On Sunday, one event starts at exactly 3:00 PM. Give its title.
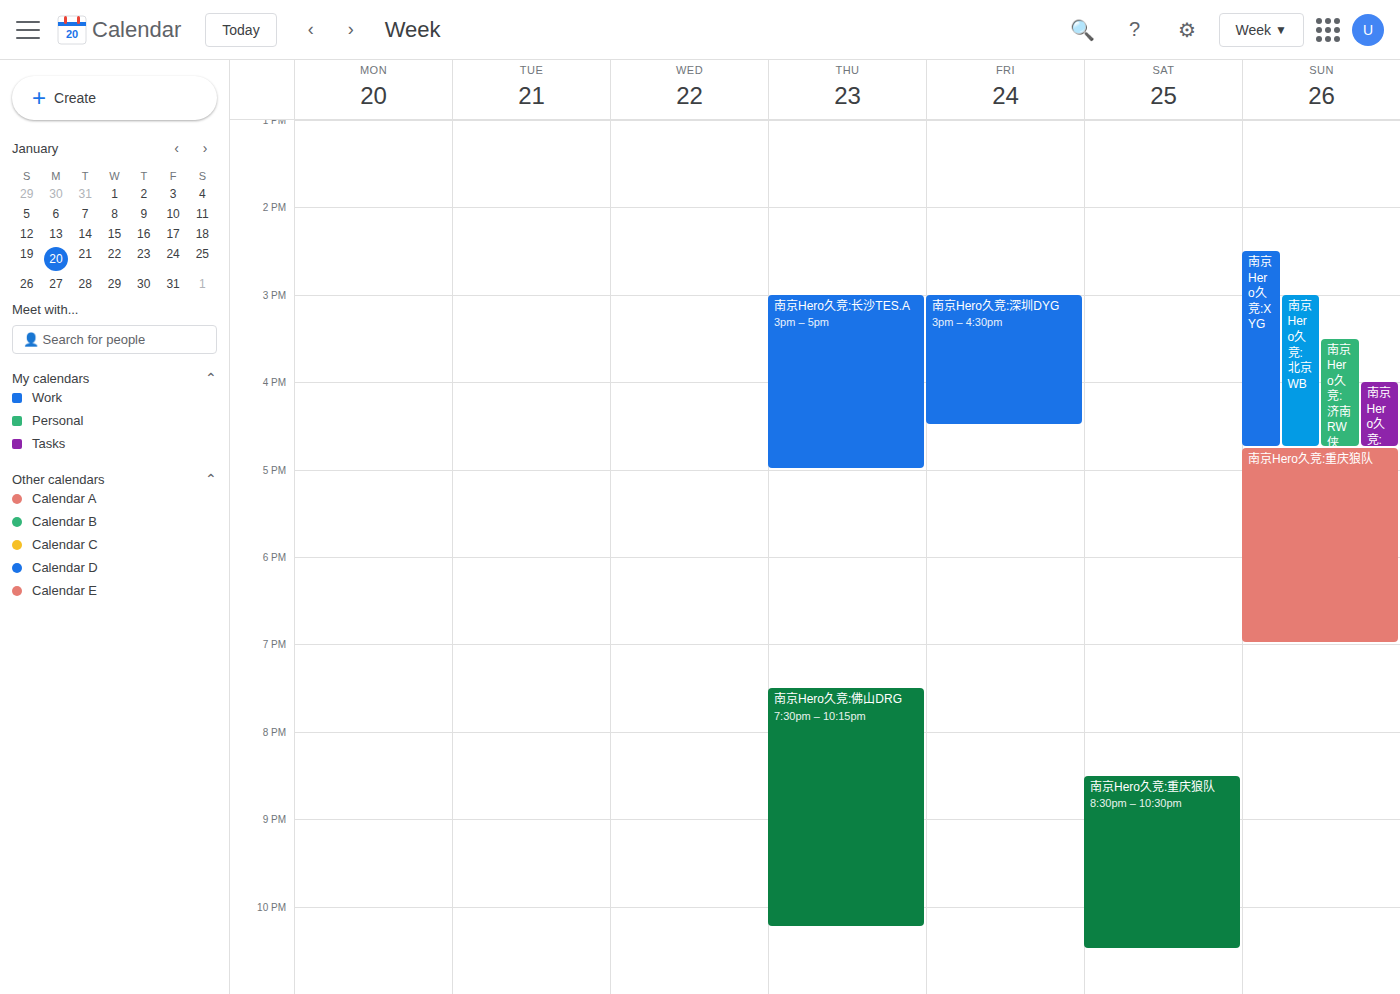
"南京Hero久竞:北京WB"